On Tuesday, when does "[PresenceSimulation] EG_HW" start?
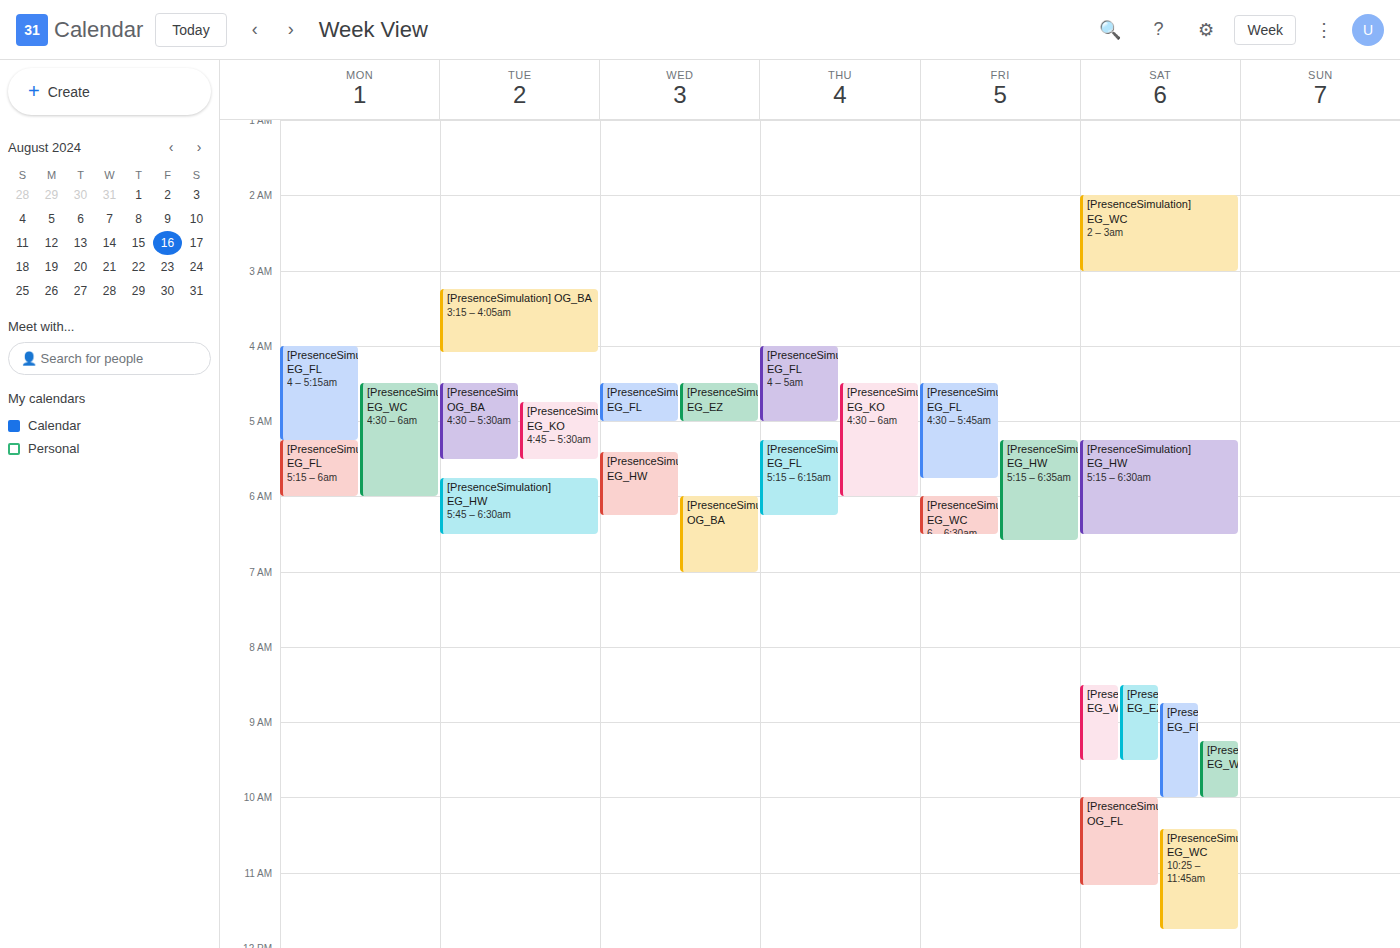
5:45 AM